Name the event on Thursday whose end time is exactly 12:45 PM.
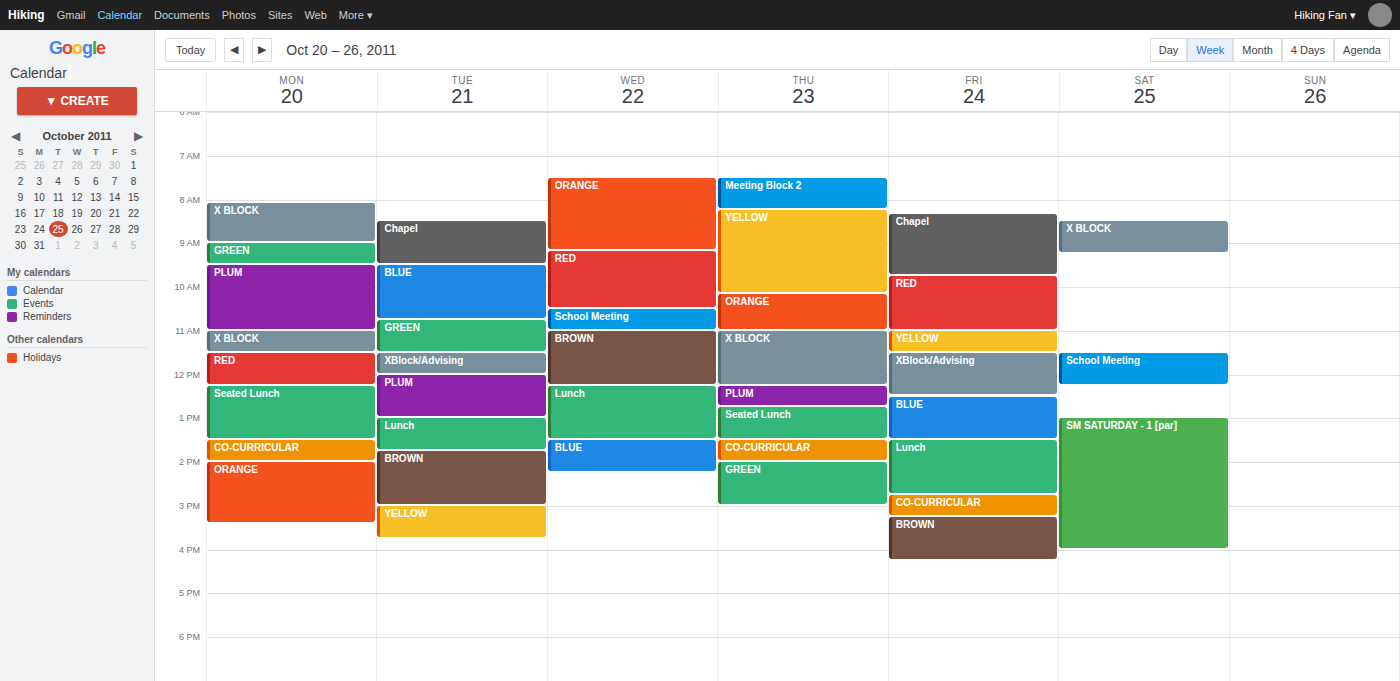
"PLUM"